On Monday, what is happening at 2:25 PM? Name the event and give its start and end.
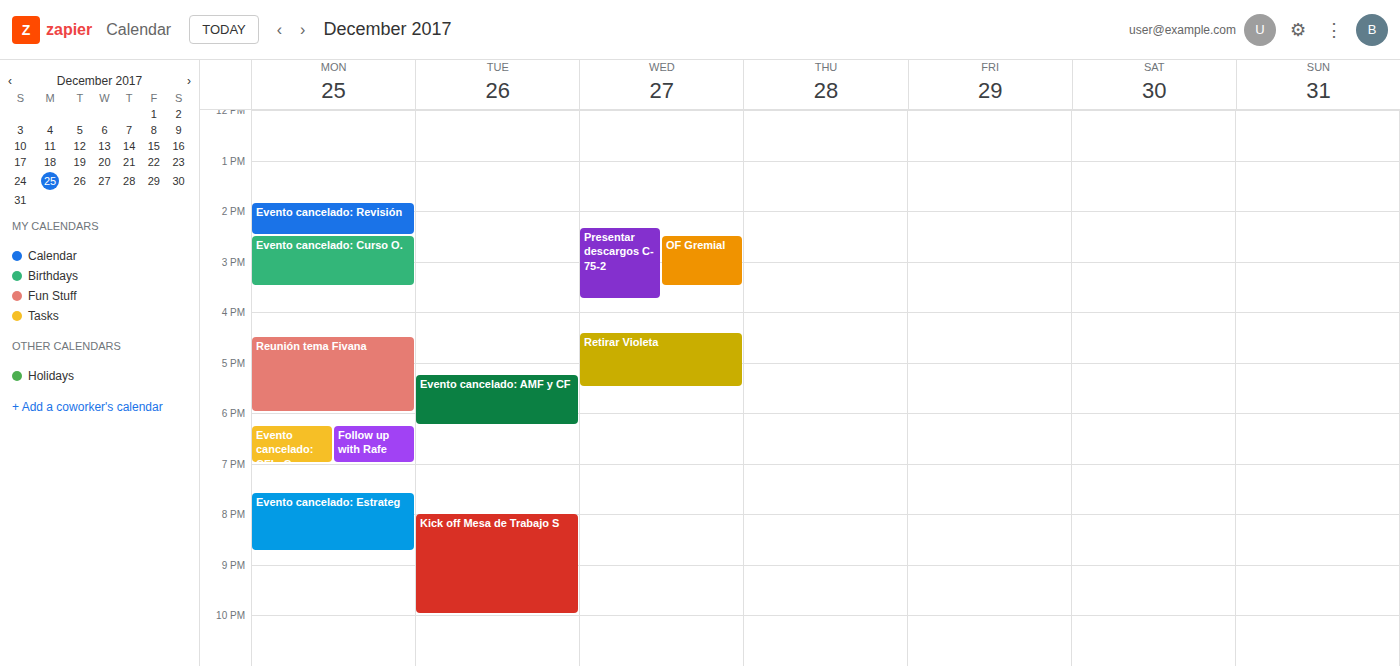
"Evento cancelado: Revisión", 1:50 PM to 2:30 PM